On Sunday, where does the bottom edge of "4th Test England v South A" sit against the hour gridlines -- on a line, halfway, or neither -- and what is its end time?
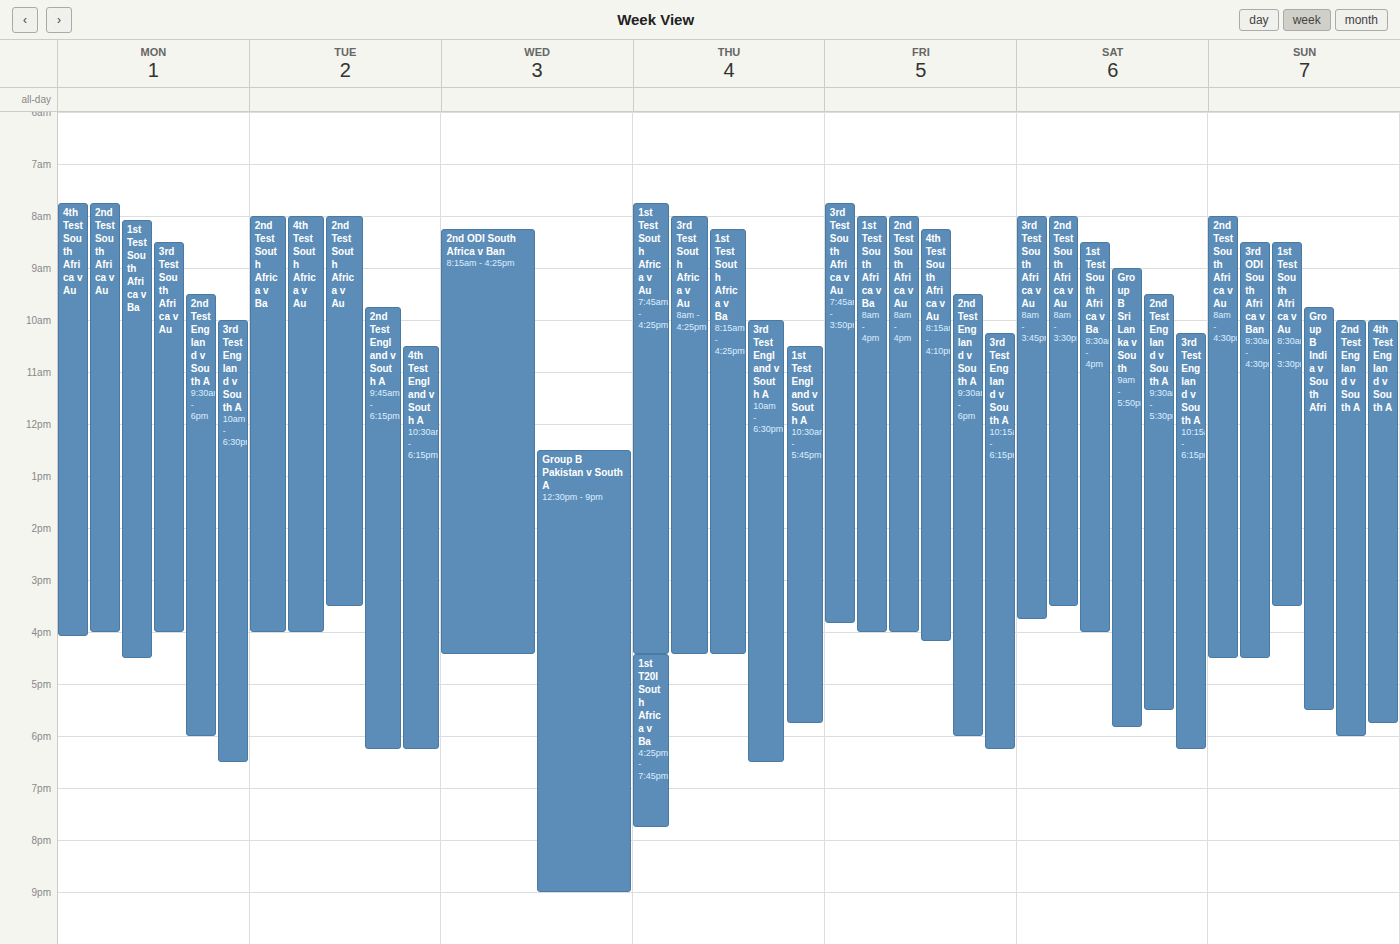
5:45 PM -- neither: three quarters of the way from the 5 PM line to the 6 PM line.